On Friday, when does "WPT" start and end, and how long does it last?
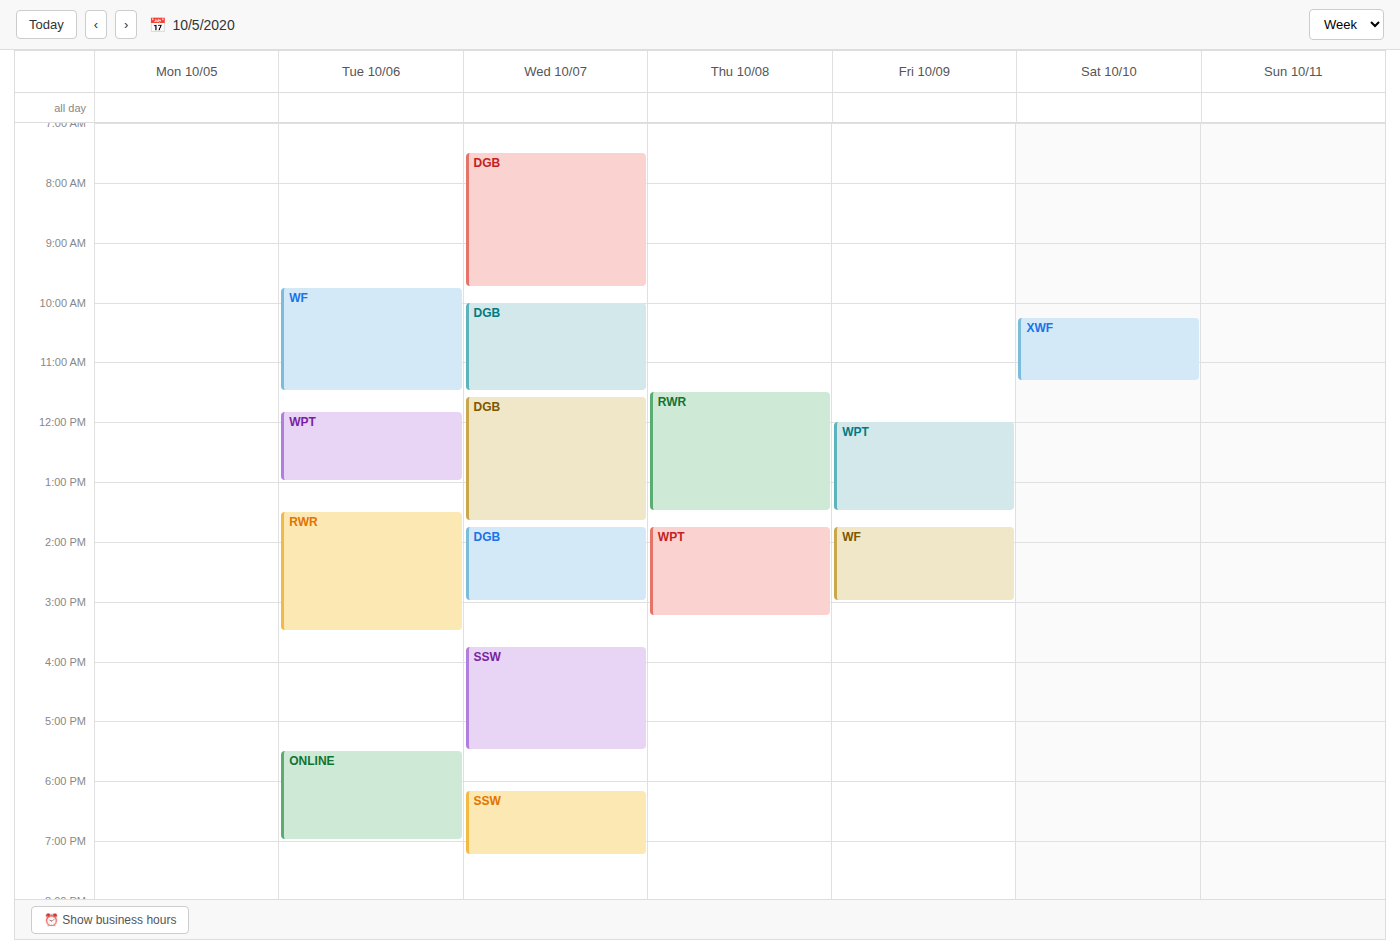
12:00 PM to 1:30 PM, 1 hour 30 minutes